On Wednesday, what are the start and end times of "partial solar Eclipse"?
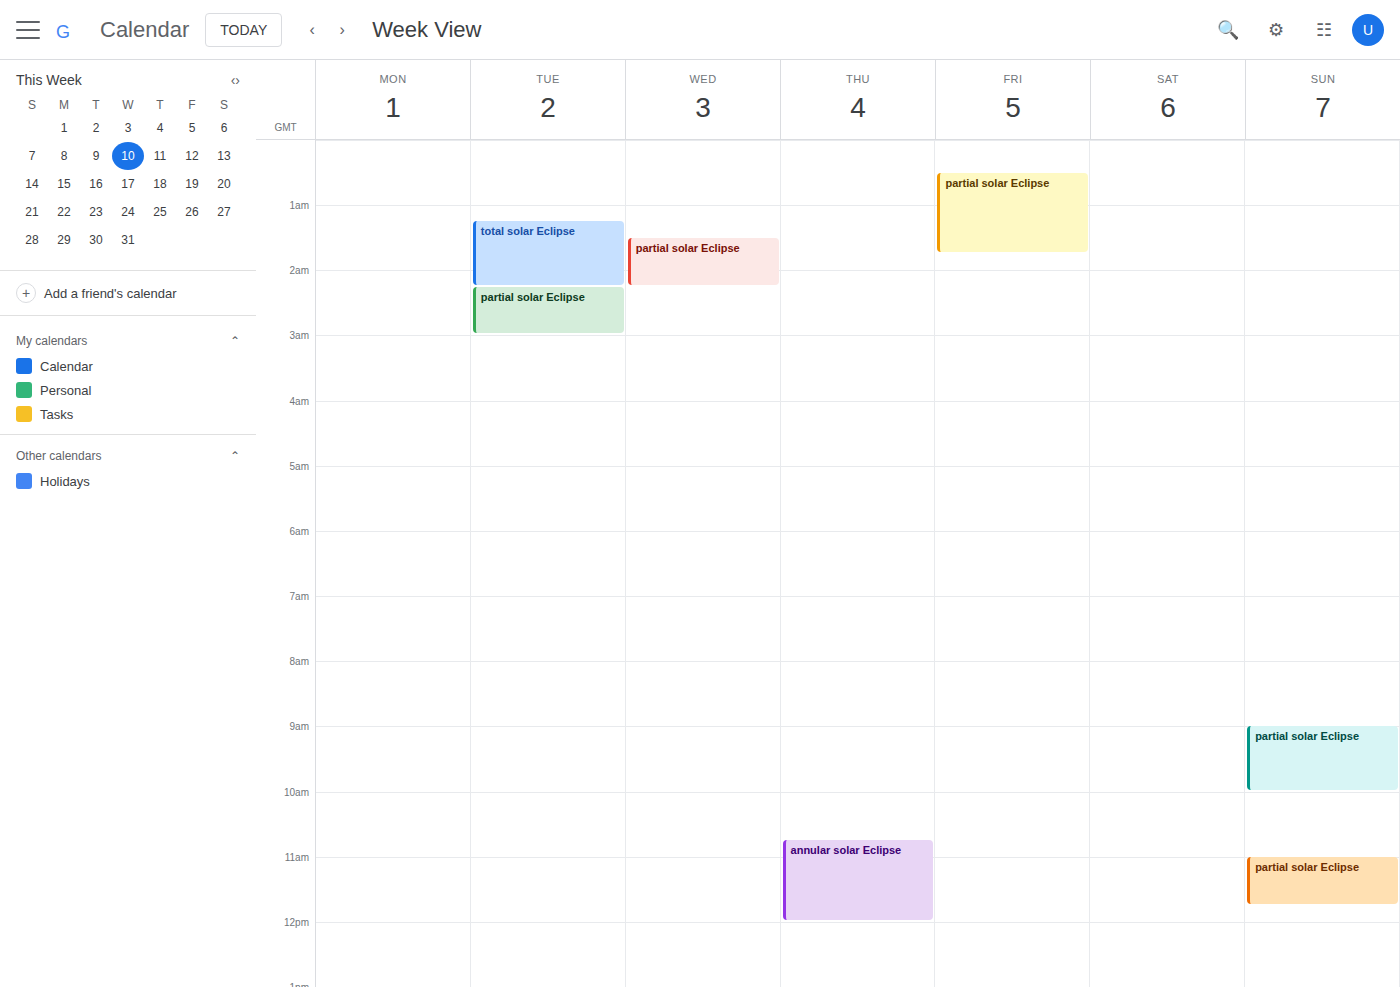
01:30 to 02:15